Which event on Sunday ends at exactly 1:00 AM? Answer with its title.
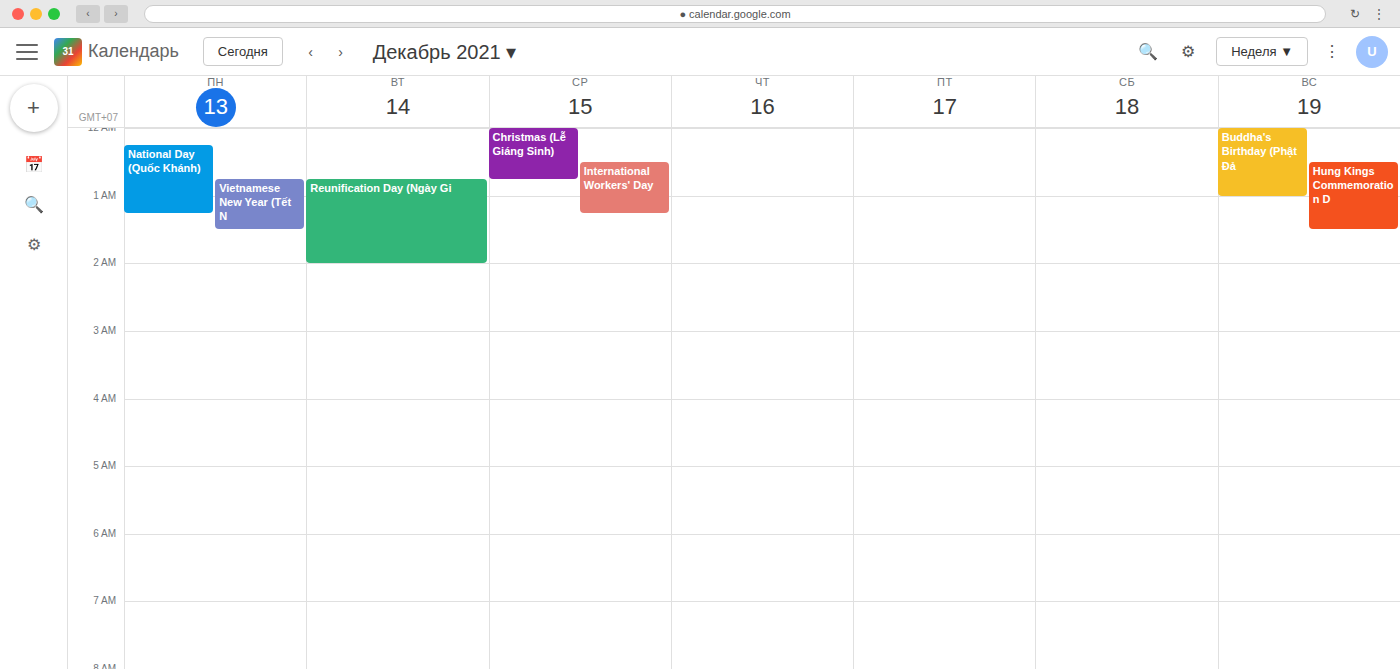
"Buddha's Birthday (Phật Đả"